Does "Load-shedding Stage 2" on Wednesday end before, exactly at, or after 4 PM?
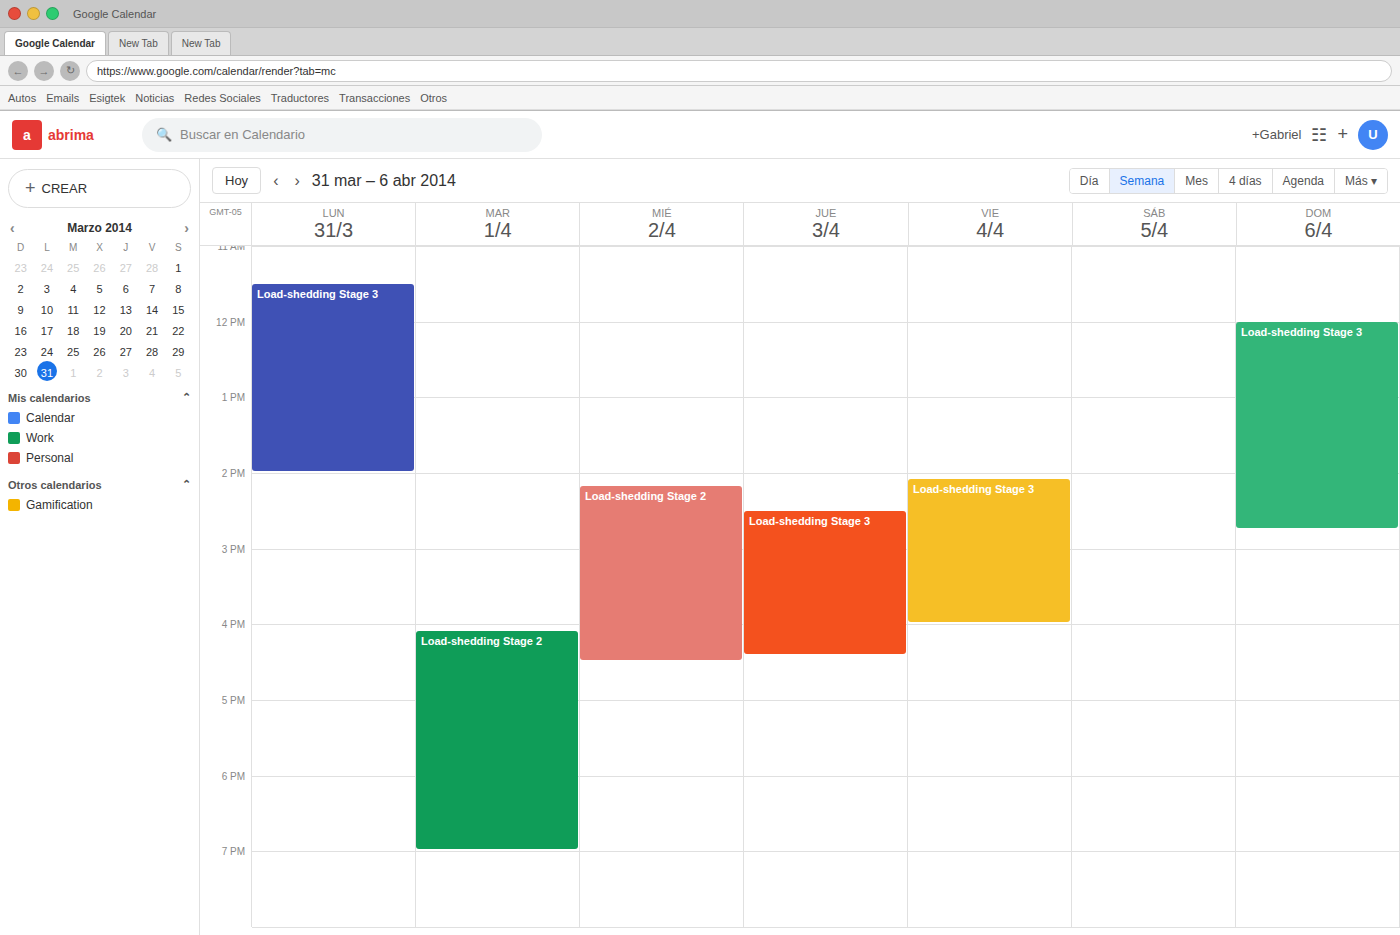
4:30 PM -- after 4 PM, 30 minutes below the 4 PM line.